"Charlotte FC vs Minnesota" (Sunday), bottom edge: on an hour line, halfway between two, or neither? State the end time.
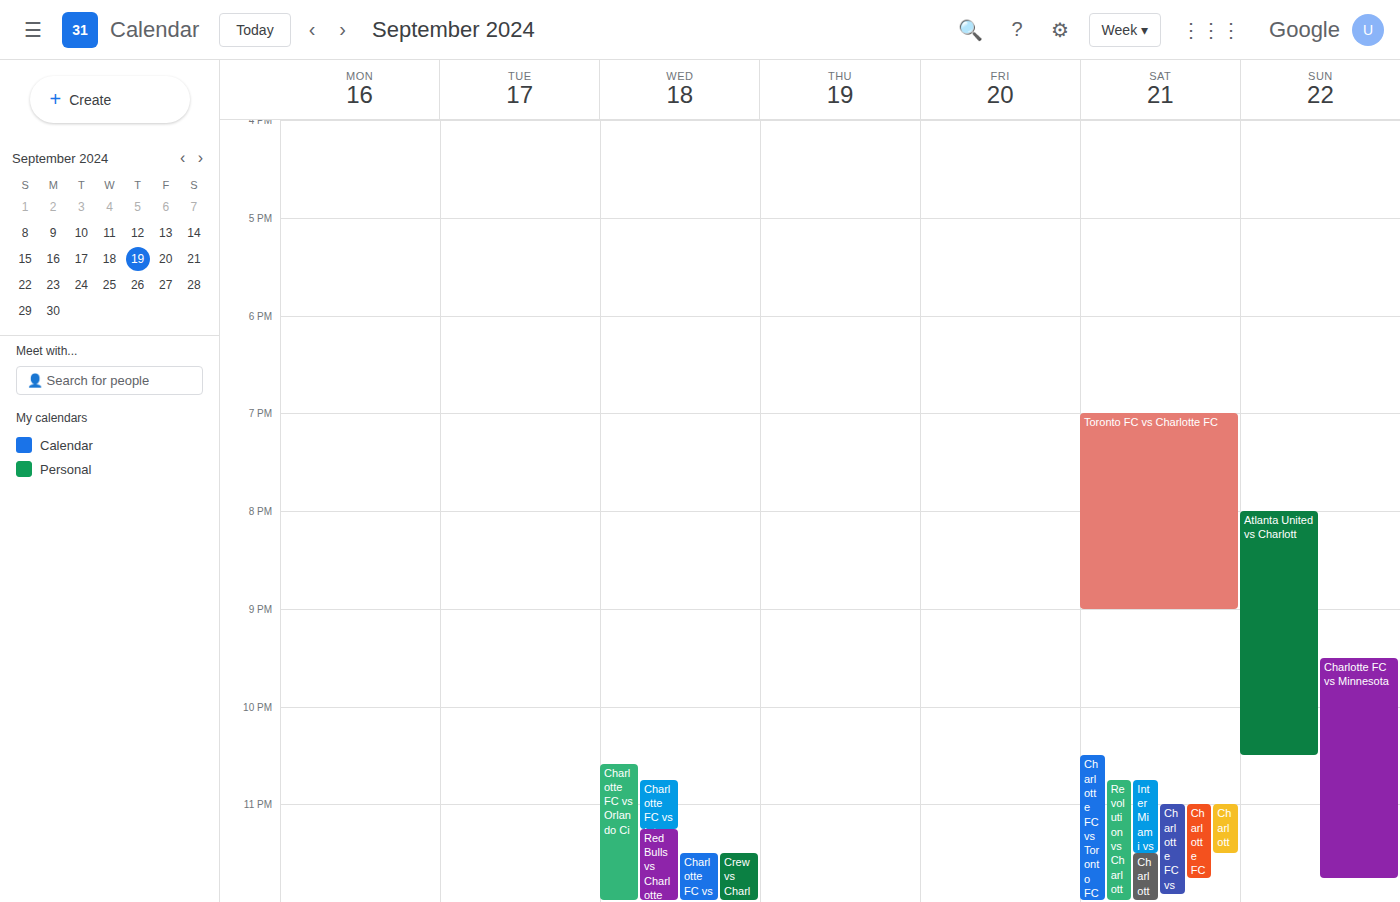
11:45 PM -- neither: three quarters of the way from the 11 PM line to the 12 AM line.